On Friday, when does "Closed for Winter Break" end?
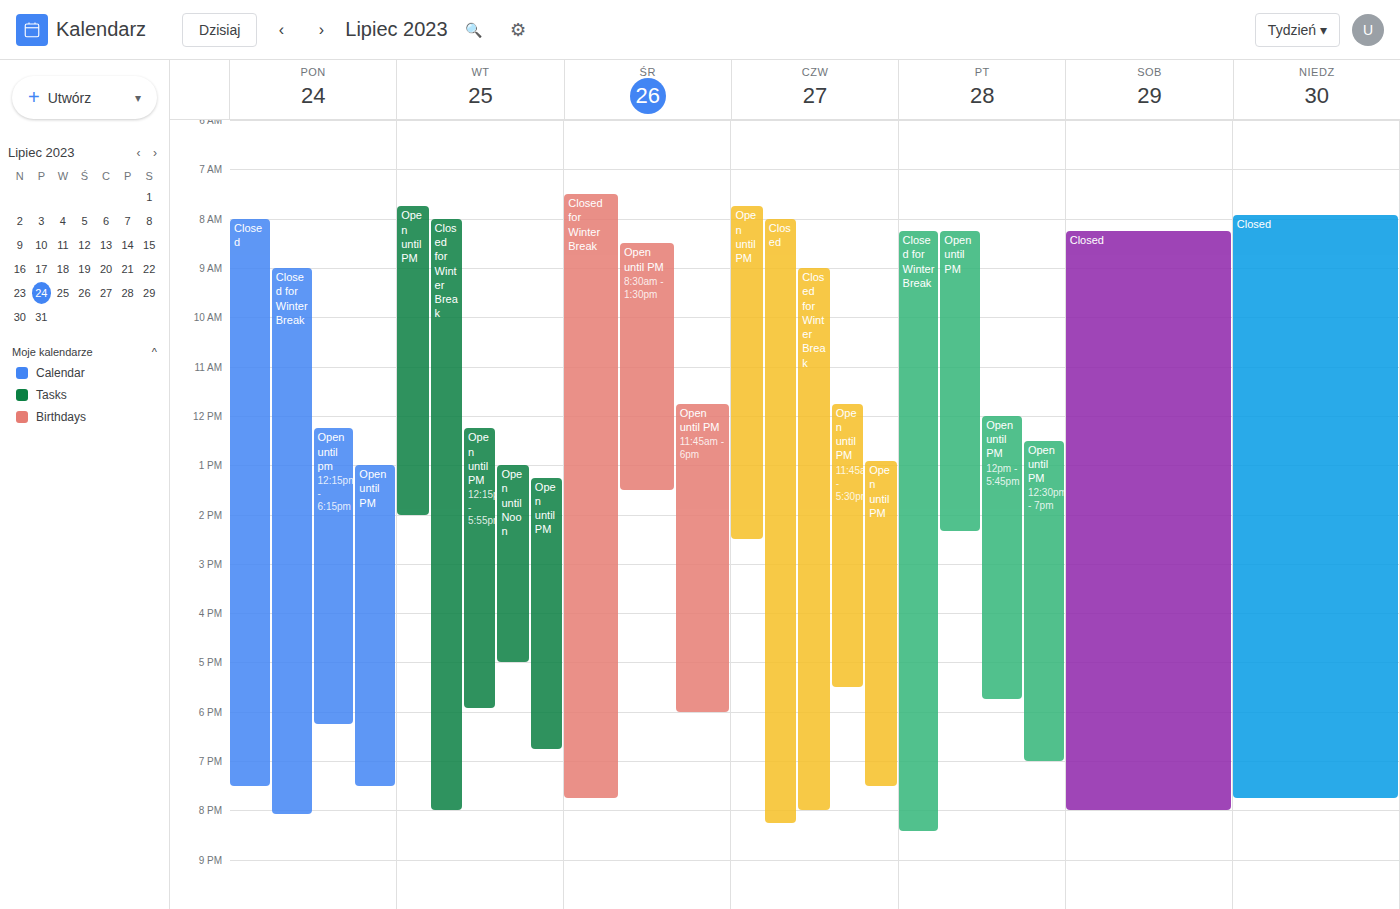
8:25 PM